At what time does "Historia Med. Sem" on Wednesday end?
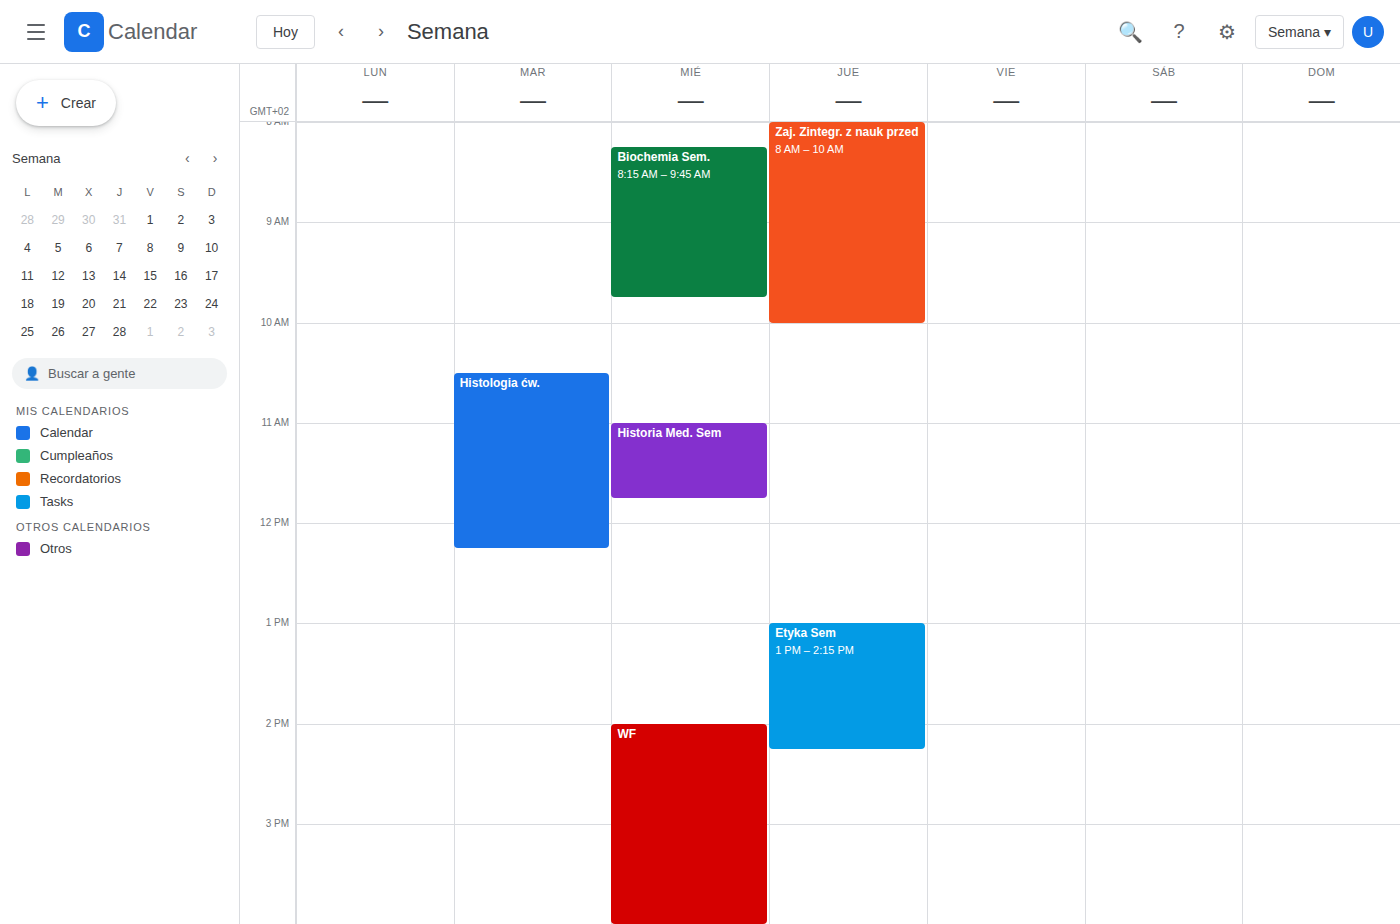
11:45 AM